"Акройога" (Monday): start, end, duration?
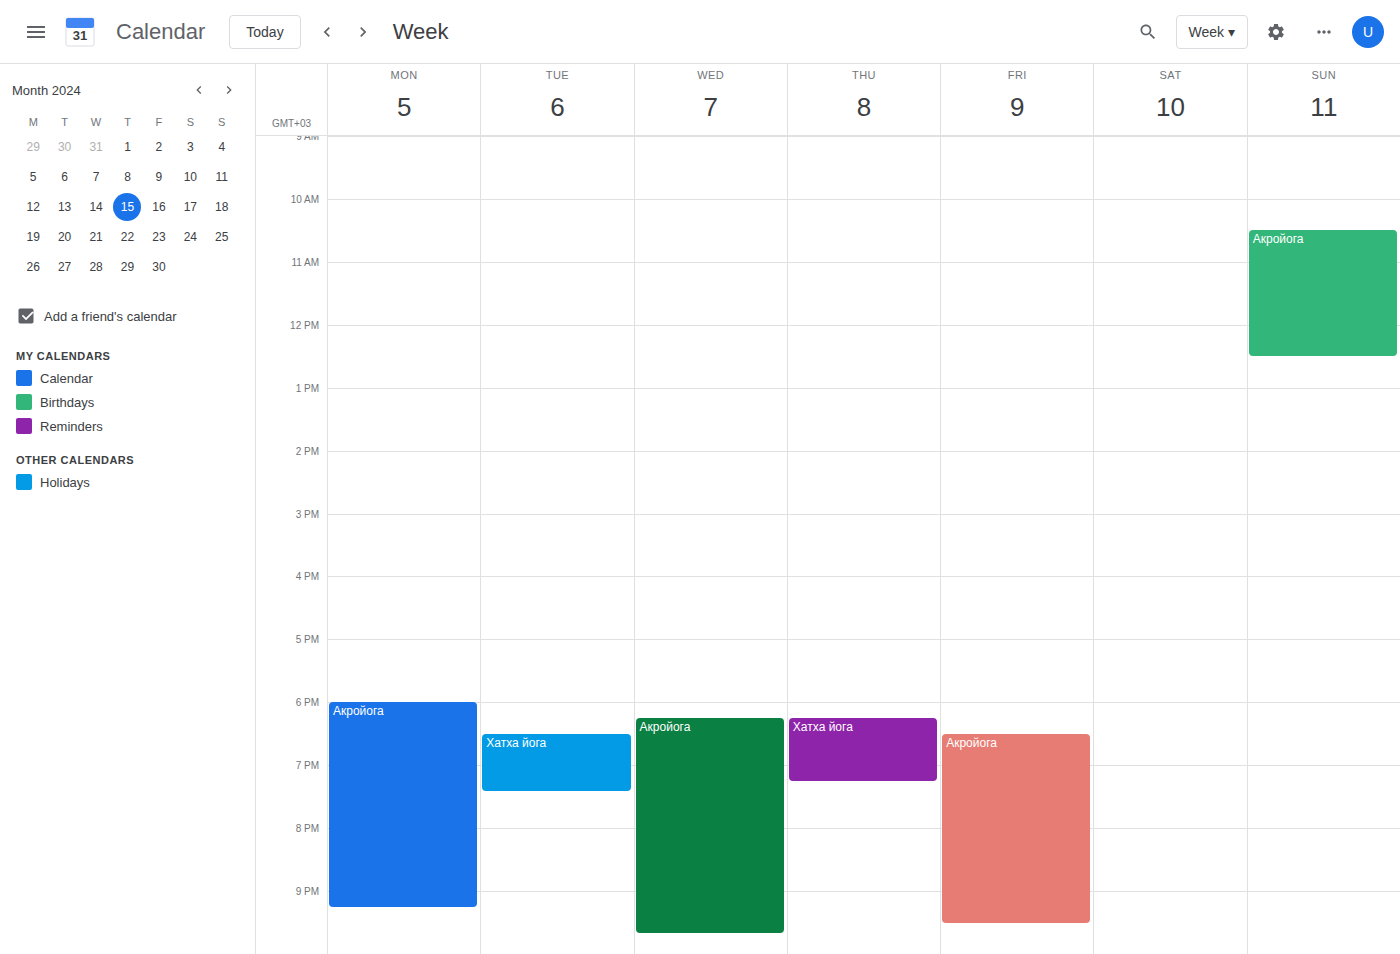
6:00 PM to 9:15 PM, 3 hours 15 minutes